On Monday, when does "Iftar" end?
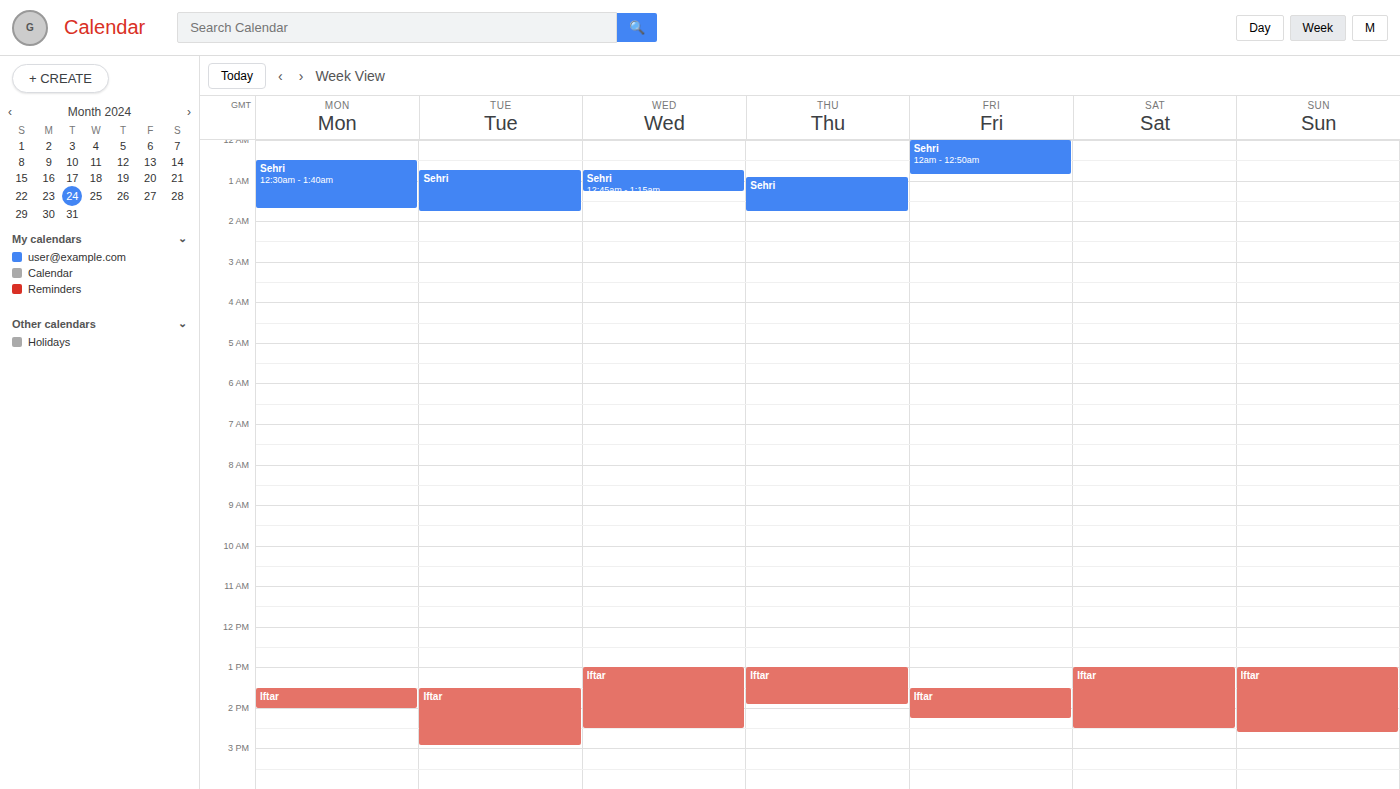
14:00